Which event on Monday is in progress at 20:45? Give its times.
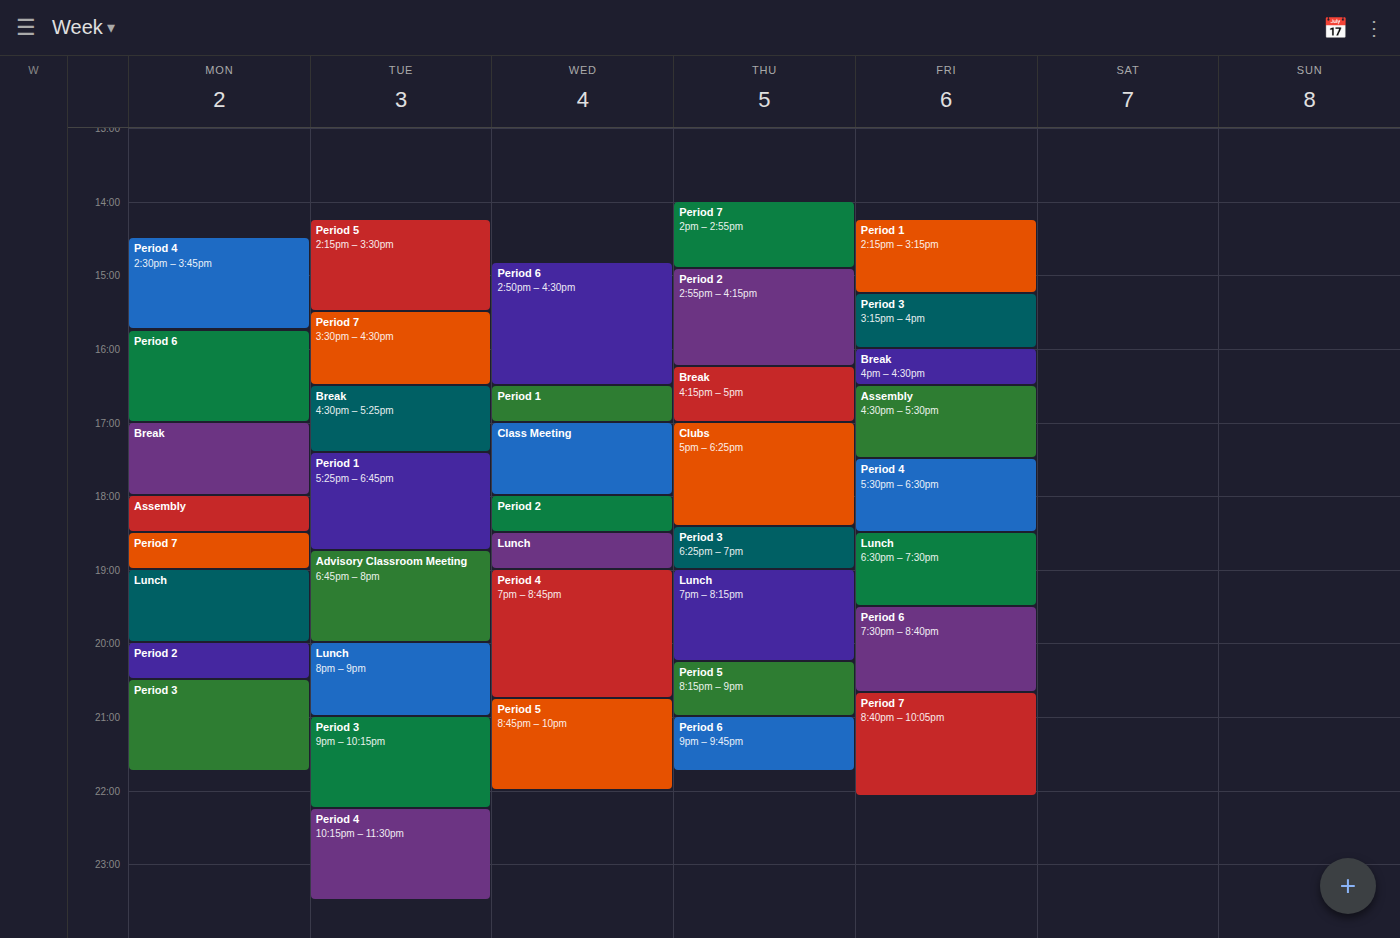
"Period 3", 20:30 to 21:45